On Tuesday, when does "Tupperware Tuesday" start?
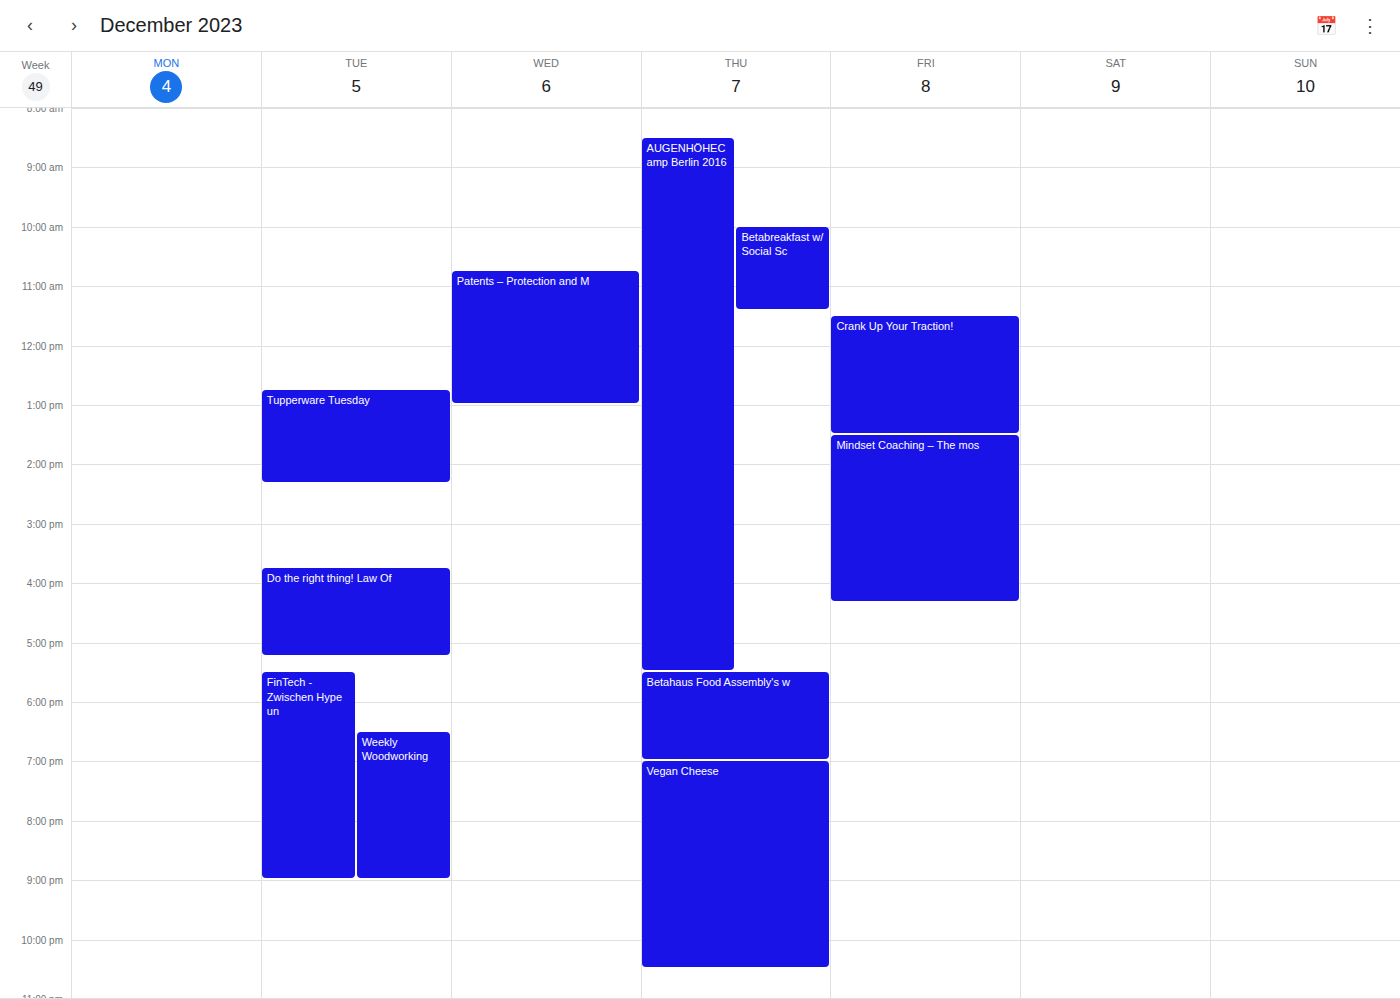
12:45 PM